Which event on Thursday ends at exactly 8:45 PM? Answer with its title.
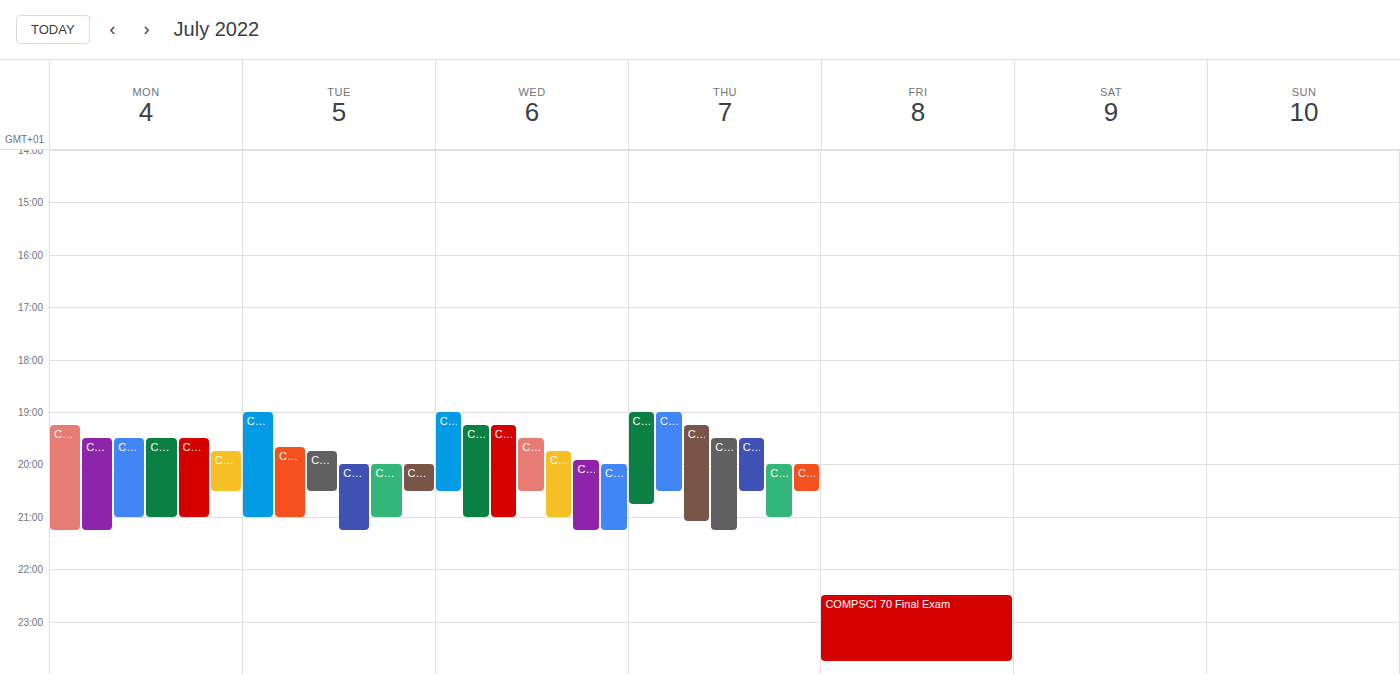
"COMPSCI 70 Lecture 7. Recu"